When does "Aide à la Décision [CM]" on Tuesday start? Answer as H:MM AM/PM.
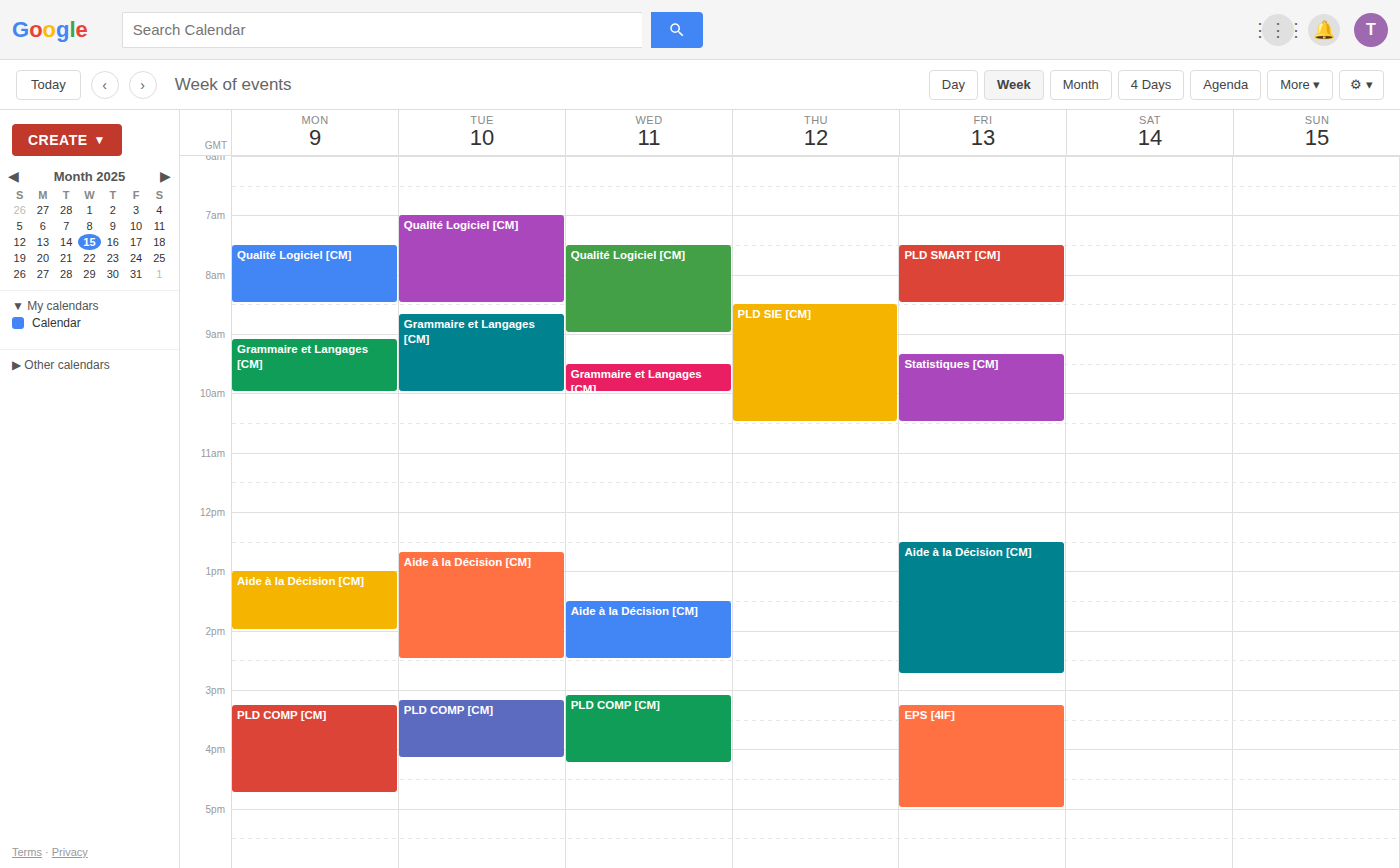
12:40 PM